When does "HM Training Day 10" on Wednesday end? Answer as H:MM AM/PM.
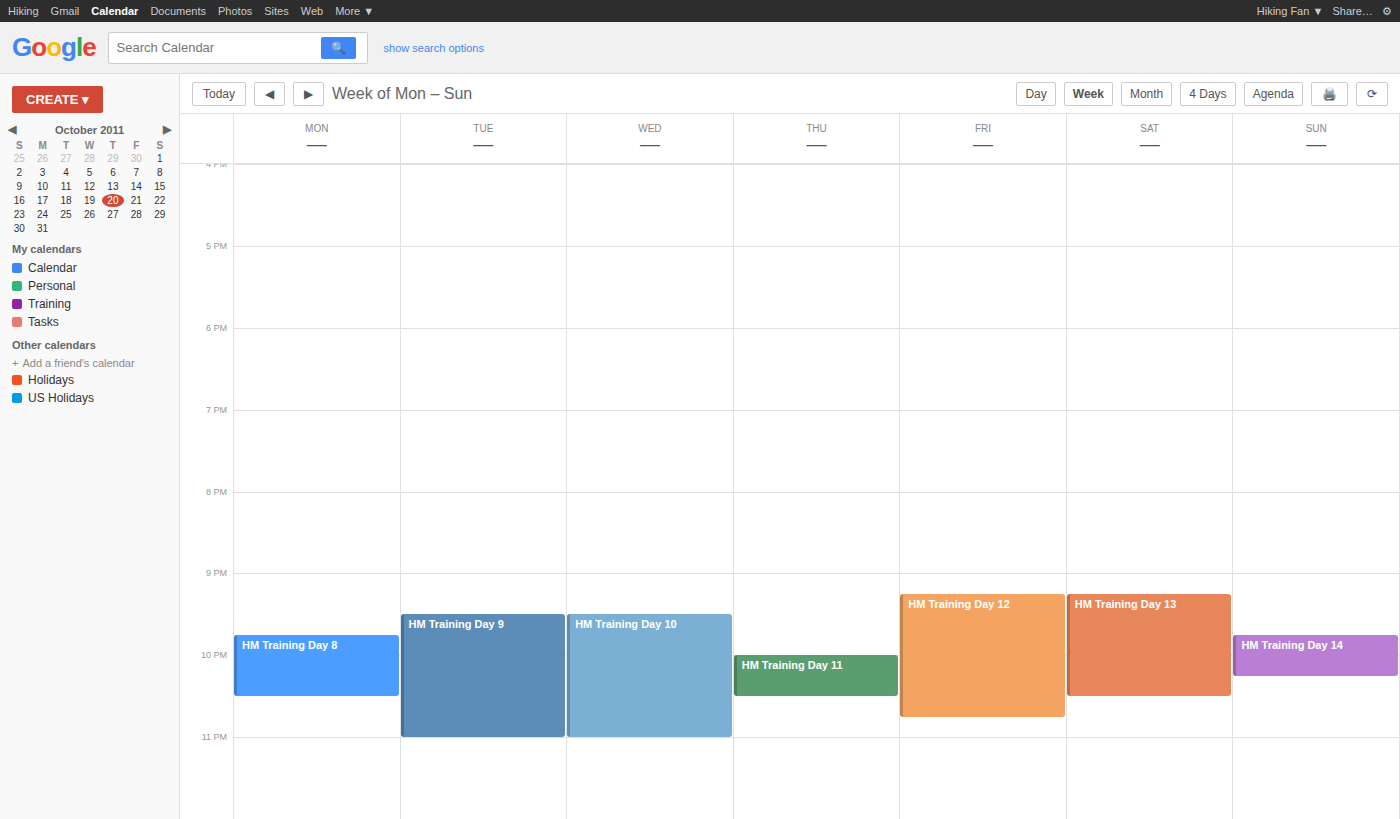
11:00 PM